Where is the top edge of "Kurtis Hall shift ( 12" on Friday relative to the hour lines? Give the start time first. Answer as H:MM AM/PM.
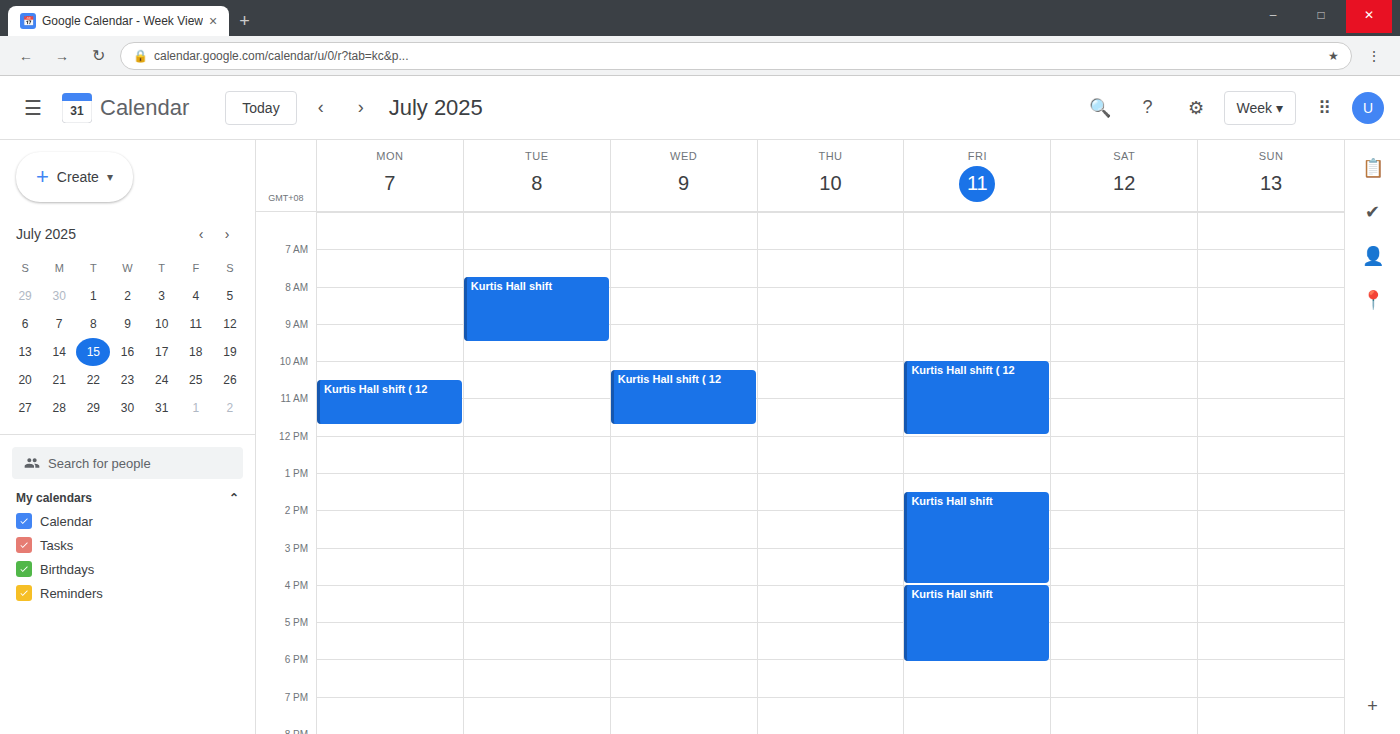
10:00 AM -- exactly on the 10 AM line.